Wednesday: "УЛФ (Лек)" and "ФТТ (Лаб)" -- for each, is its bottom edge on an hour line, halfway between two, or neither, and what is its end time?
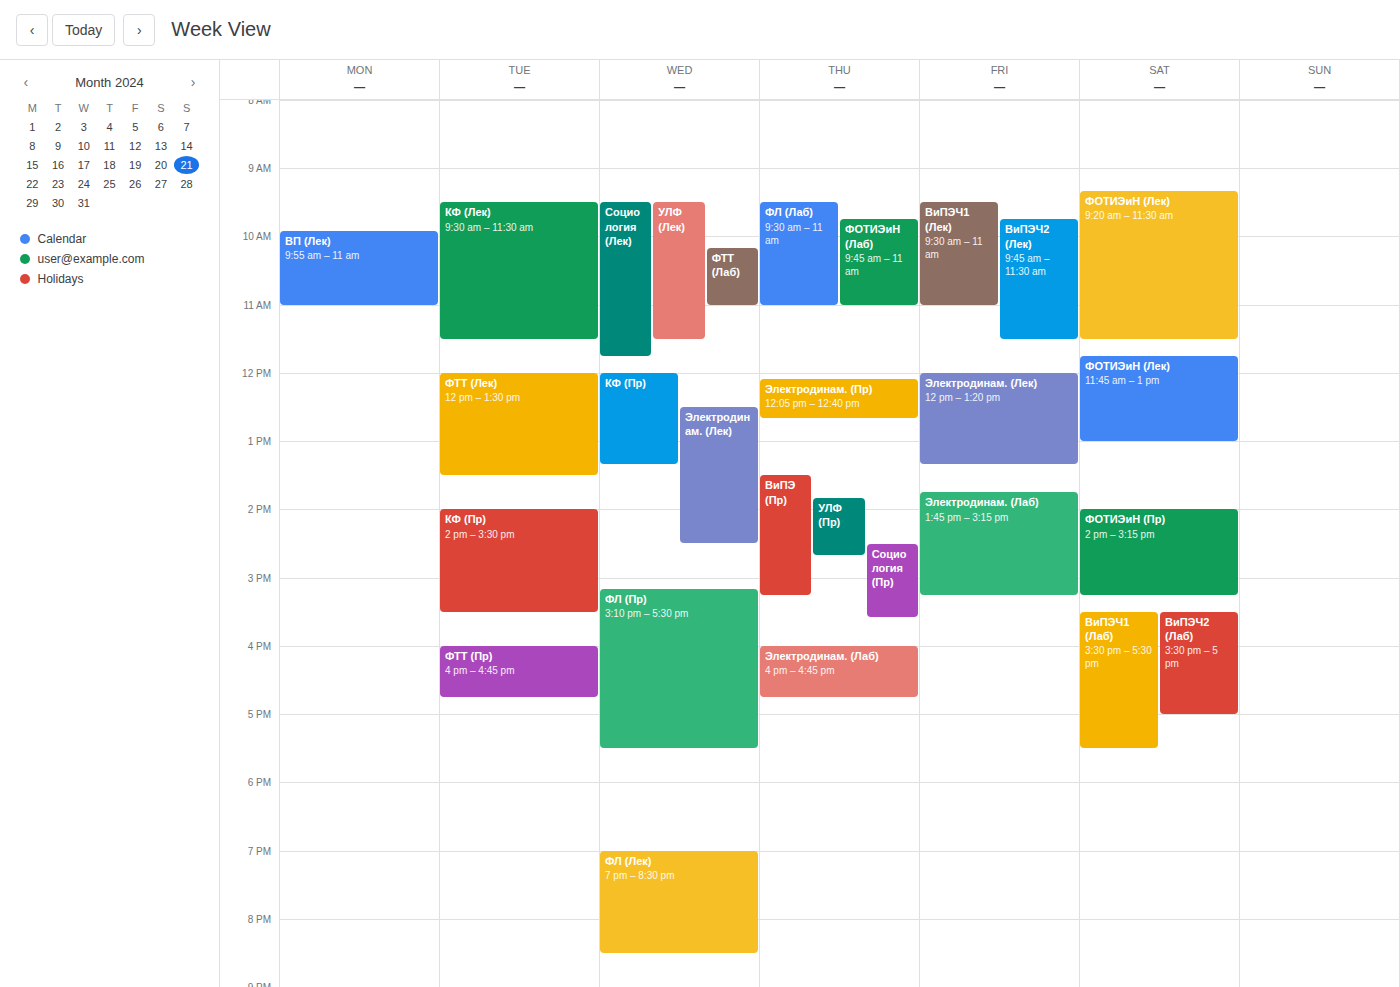
"УЛФ (Лек)": 11:30 AM, halfway between the 11 AM and 12 PM lines. "ФТТ (Лаб)": 11:00 AM, exactly on the 11 AM line.